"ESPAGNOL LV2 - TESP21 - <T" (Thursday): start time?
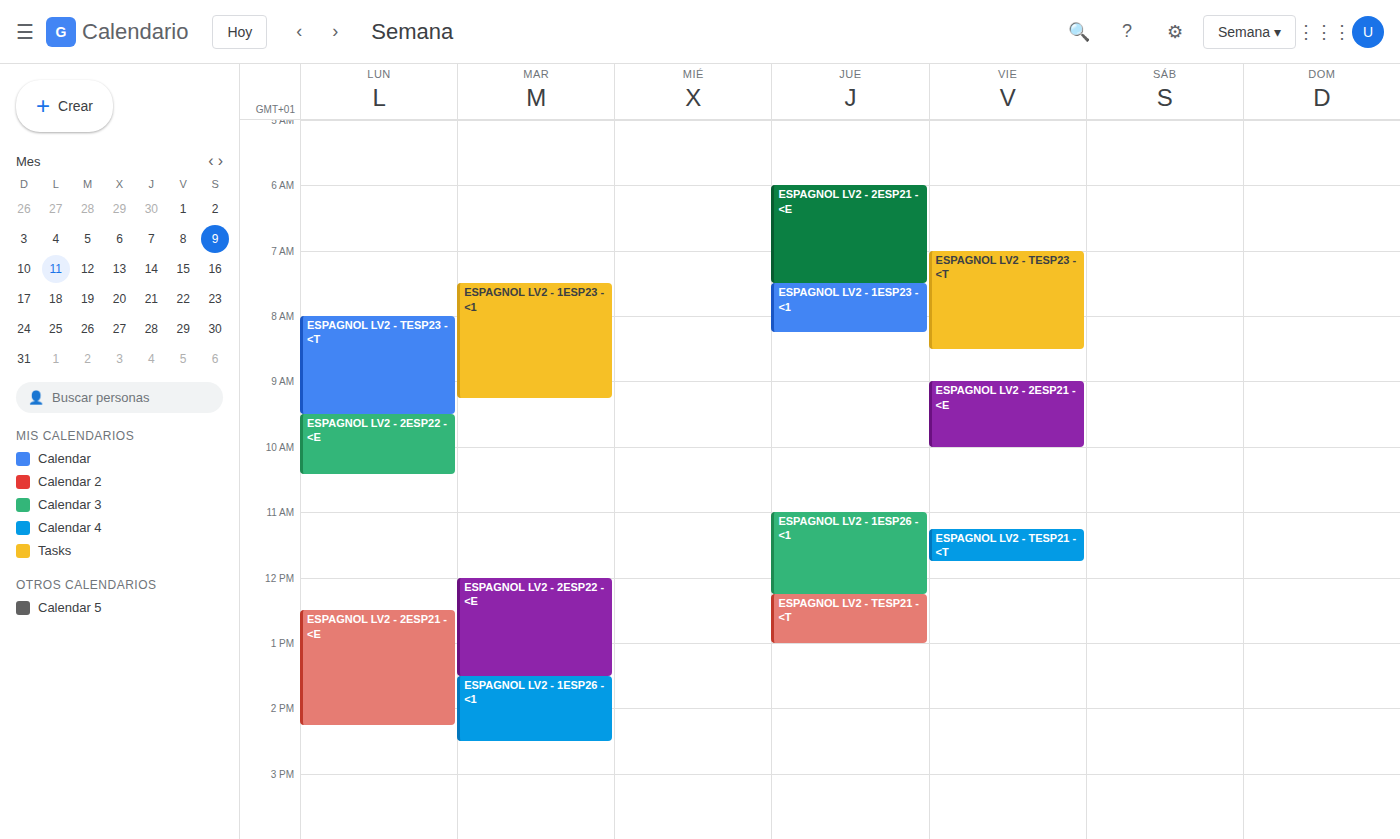
12:15 PM